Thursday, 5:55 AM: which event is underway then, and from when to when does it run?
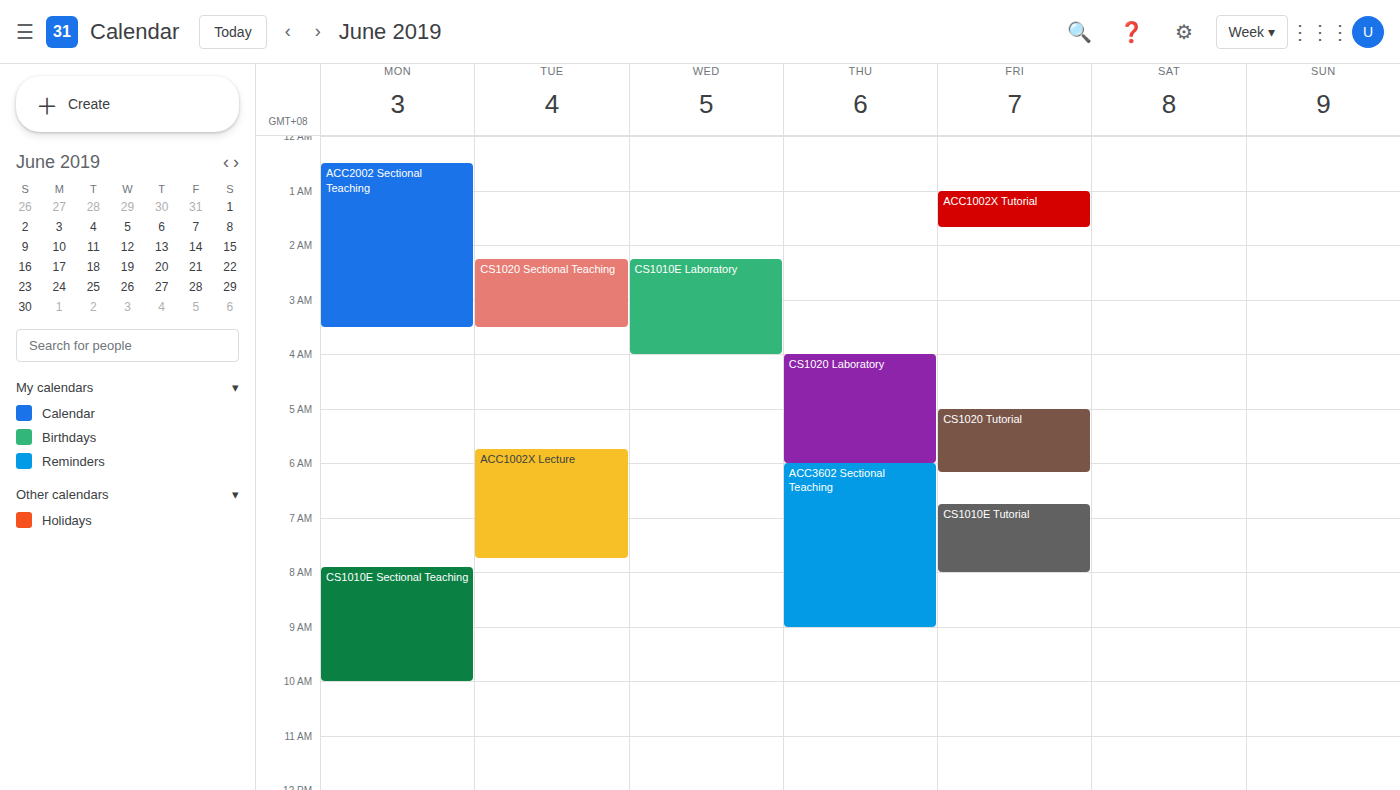
"CS1020 Laboratory", 4:00 AM to 6:00 AM